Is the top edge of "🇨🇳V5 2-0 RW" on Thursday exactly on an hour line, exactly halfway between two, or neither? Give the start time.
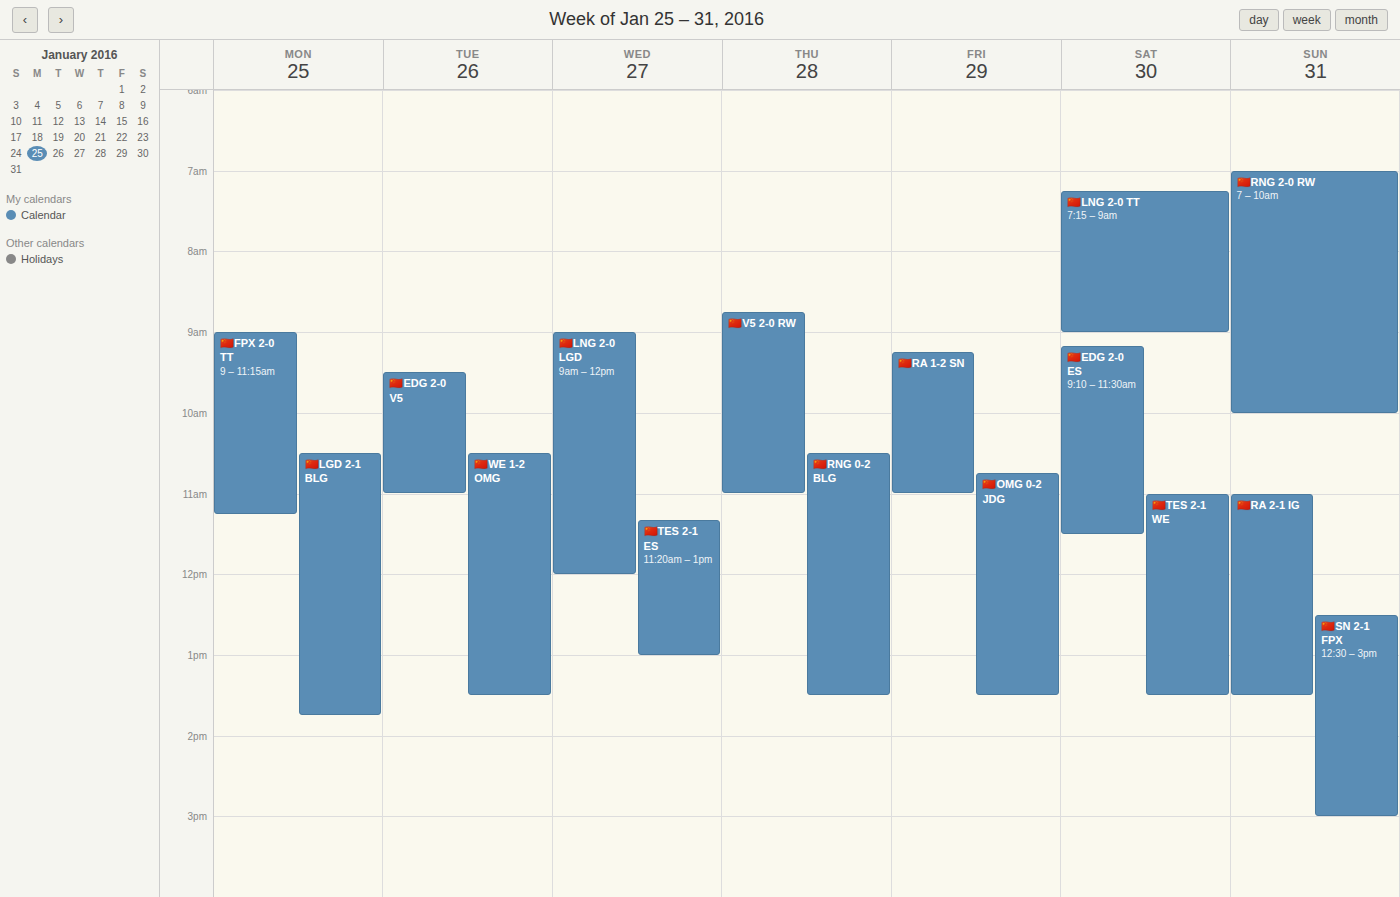
8:45 AM -- neither: three quarters of the way from the 8 AM line to the 9 AM line.